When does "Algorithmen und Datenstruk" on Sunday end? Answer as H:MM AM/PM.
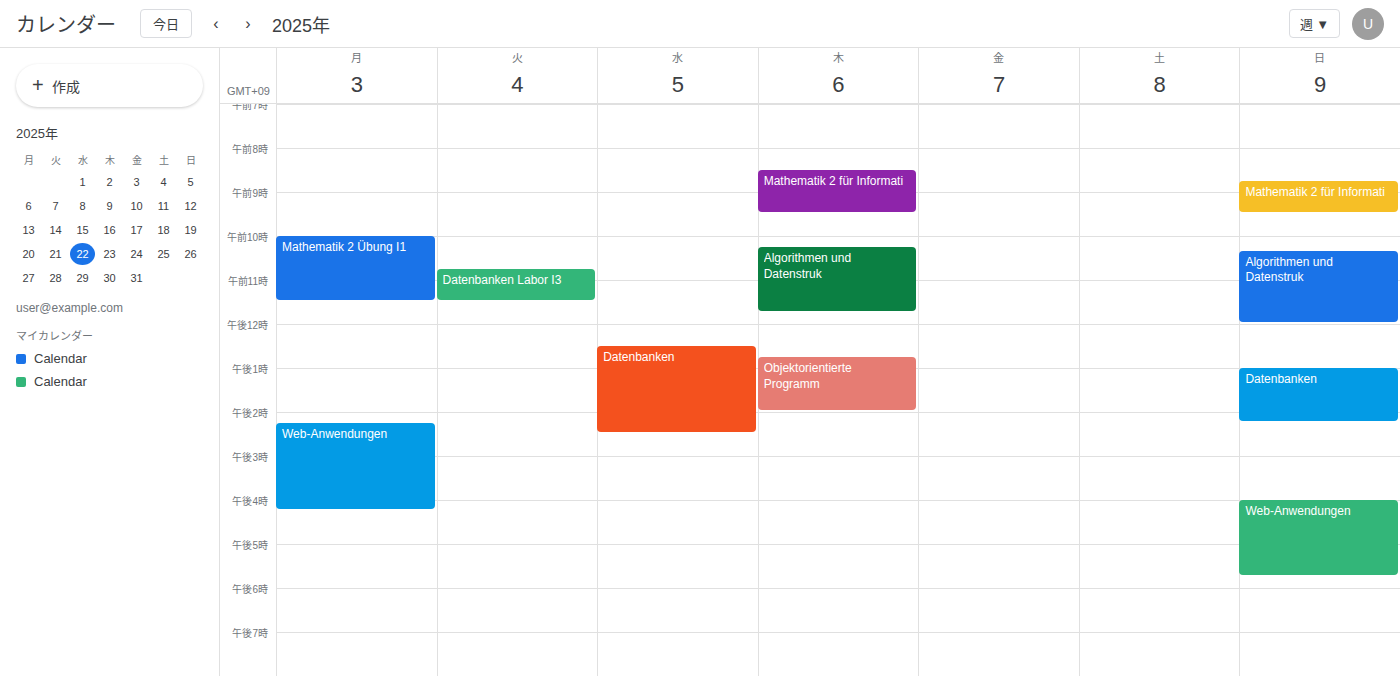
12:00 PM